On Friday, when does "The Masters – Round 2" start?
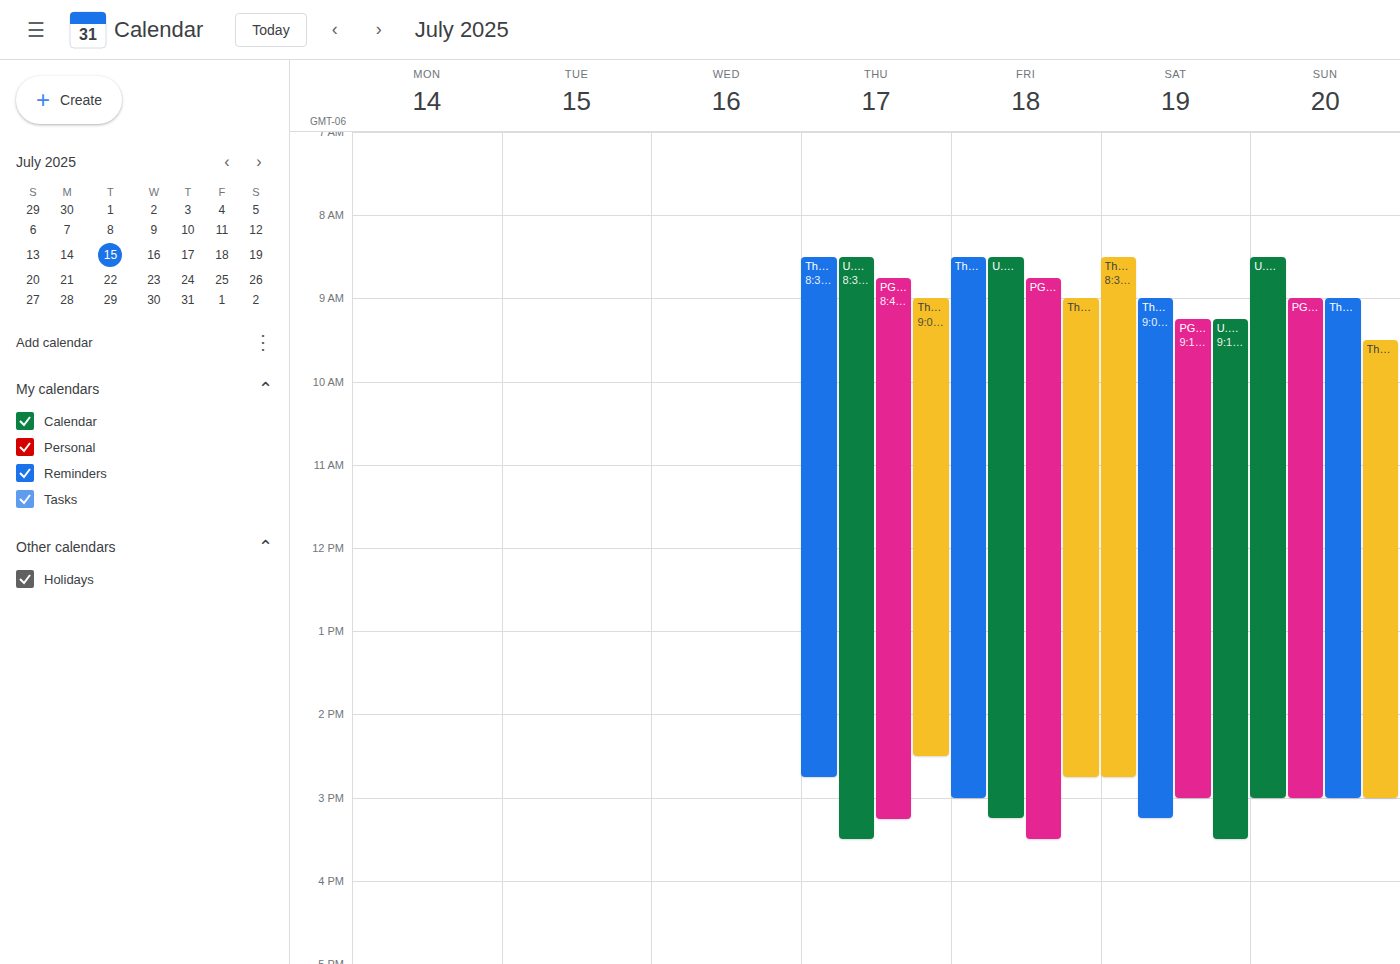
8:30 AM